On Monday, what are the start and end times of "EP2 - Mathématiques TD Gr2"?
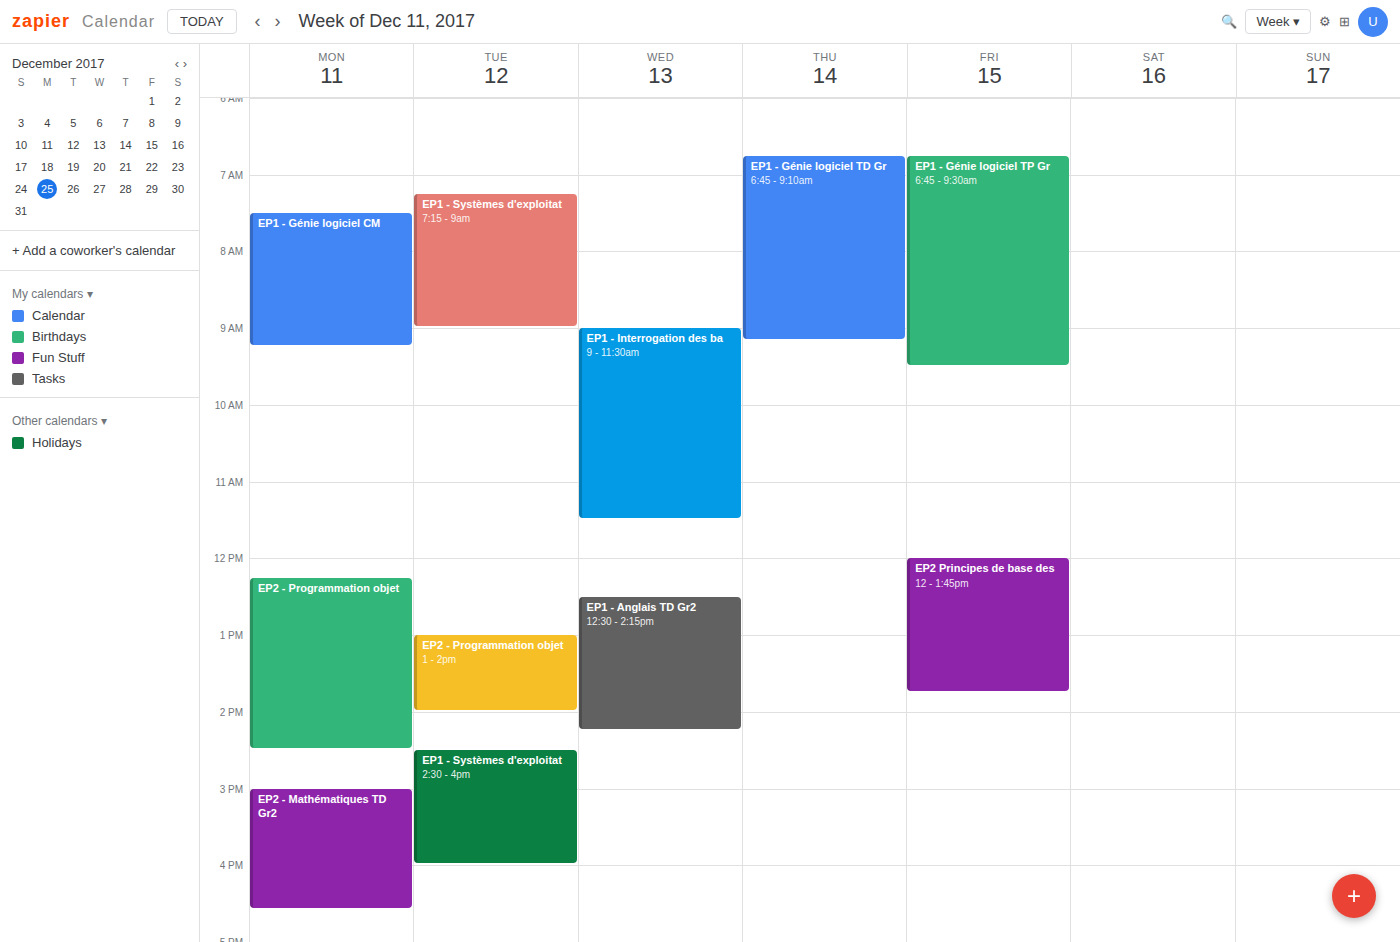
3:00 PM to 4:35 PM